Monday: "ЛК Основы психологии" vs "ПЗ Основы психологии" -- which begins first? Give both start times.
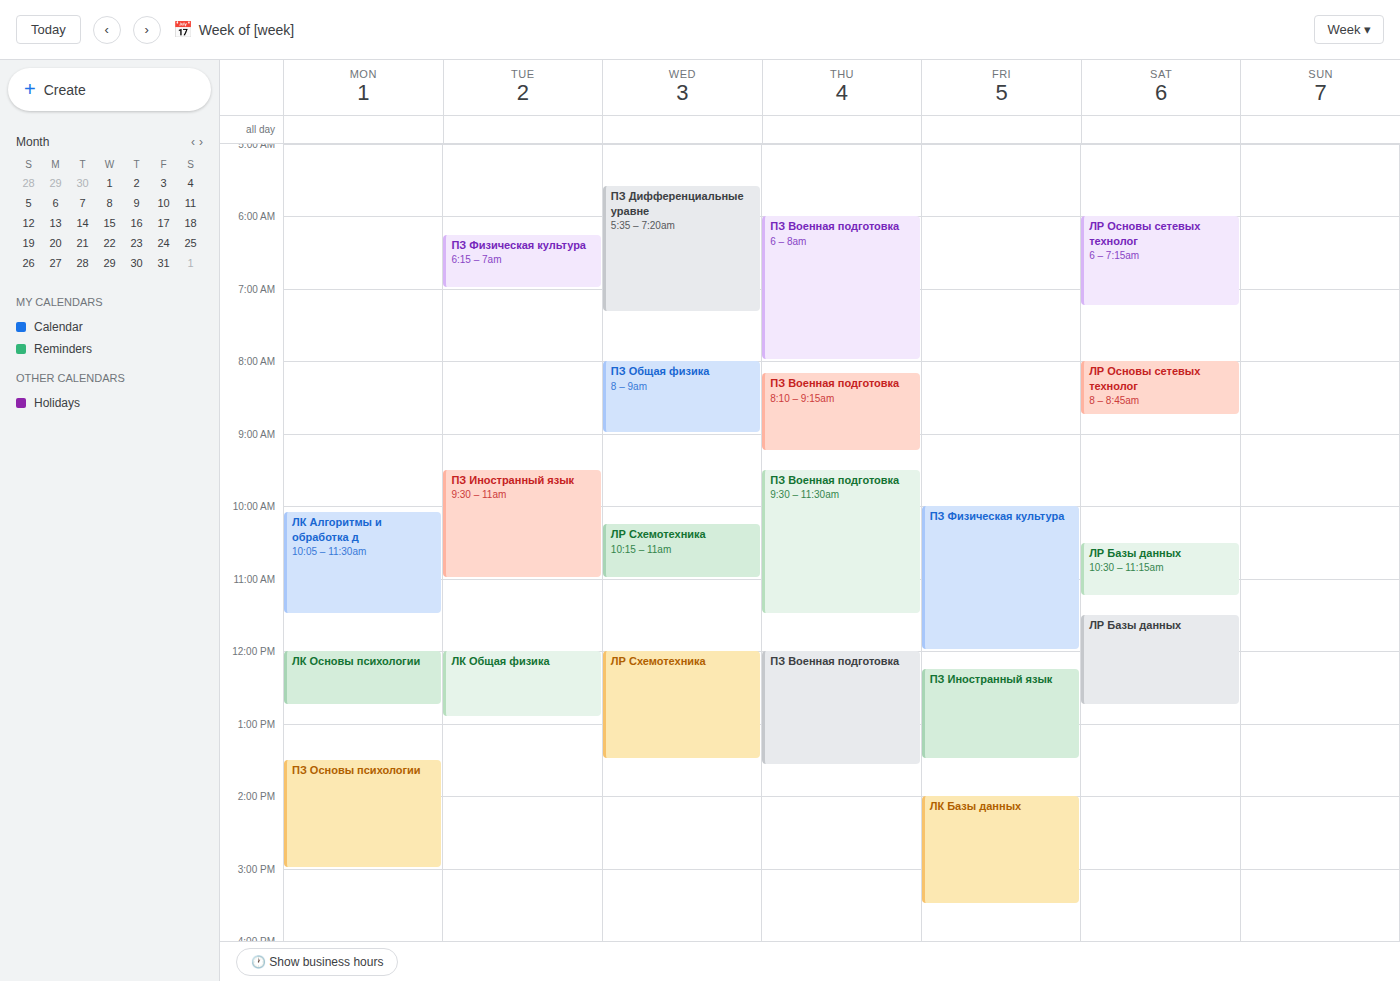
"ЛК Основы психологии" 12:00 PM; "ПЗ Основы психологии" 1:30 PM.